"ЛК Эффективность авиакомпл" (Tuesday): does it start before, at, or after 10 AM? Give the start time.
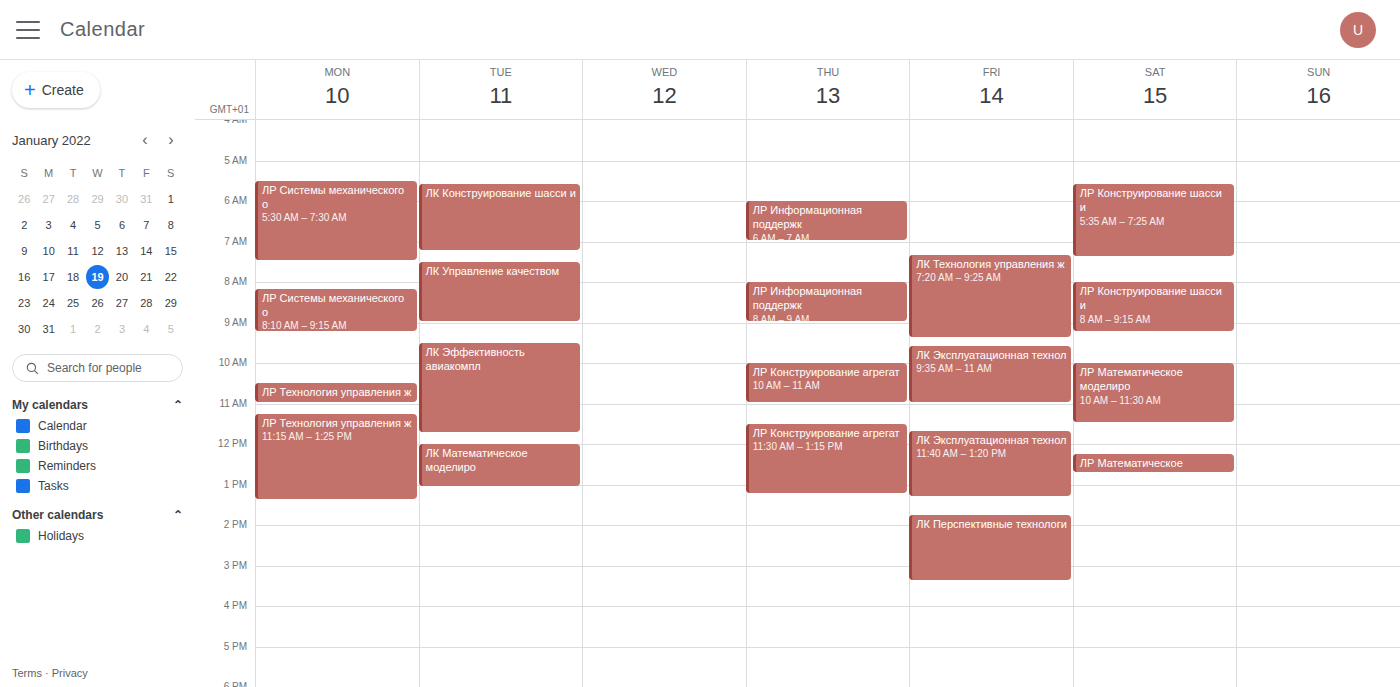
9:30 AM -- before 10 AM, 30 minutes above the 10 AM line.